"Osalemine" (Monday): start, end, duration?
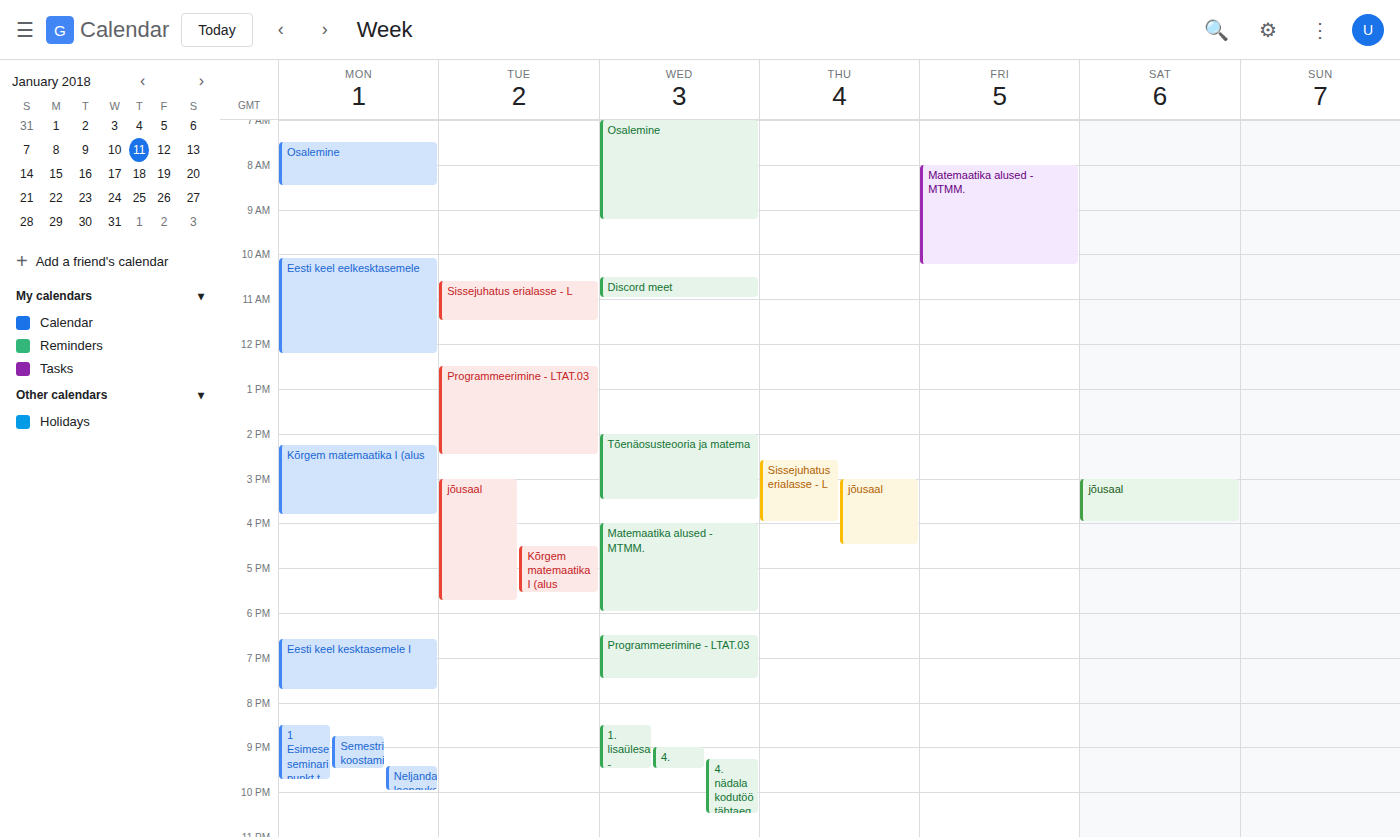
7:30 AM to 8:30 AM, 1 hour